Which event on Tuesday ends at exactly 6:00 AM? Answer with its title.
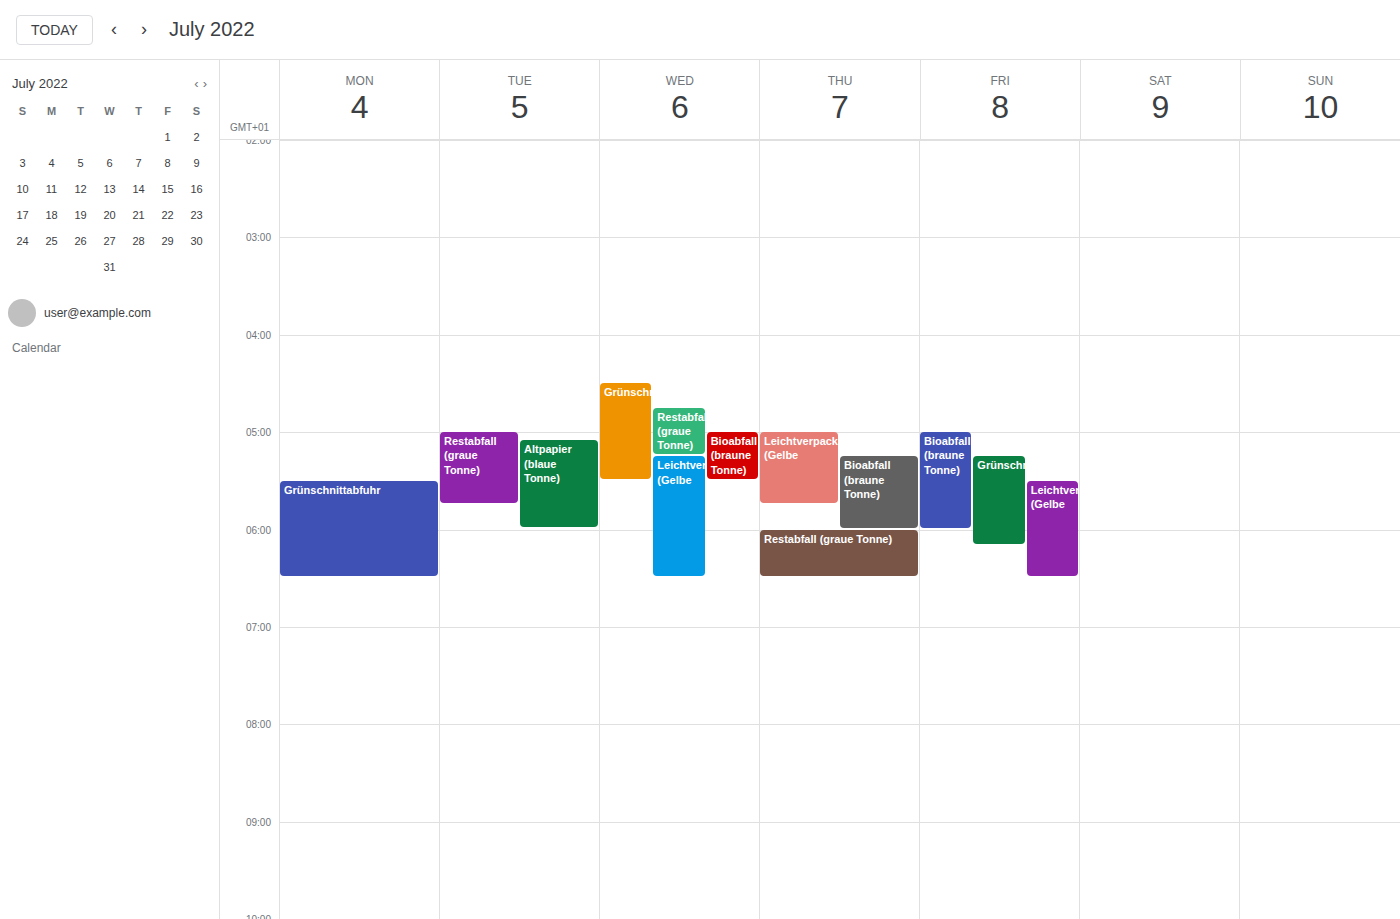
"Altpapier (blaue Tonne)"